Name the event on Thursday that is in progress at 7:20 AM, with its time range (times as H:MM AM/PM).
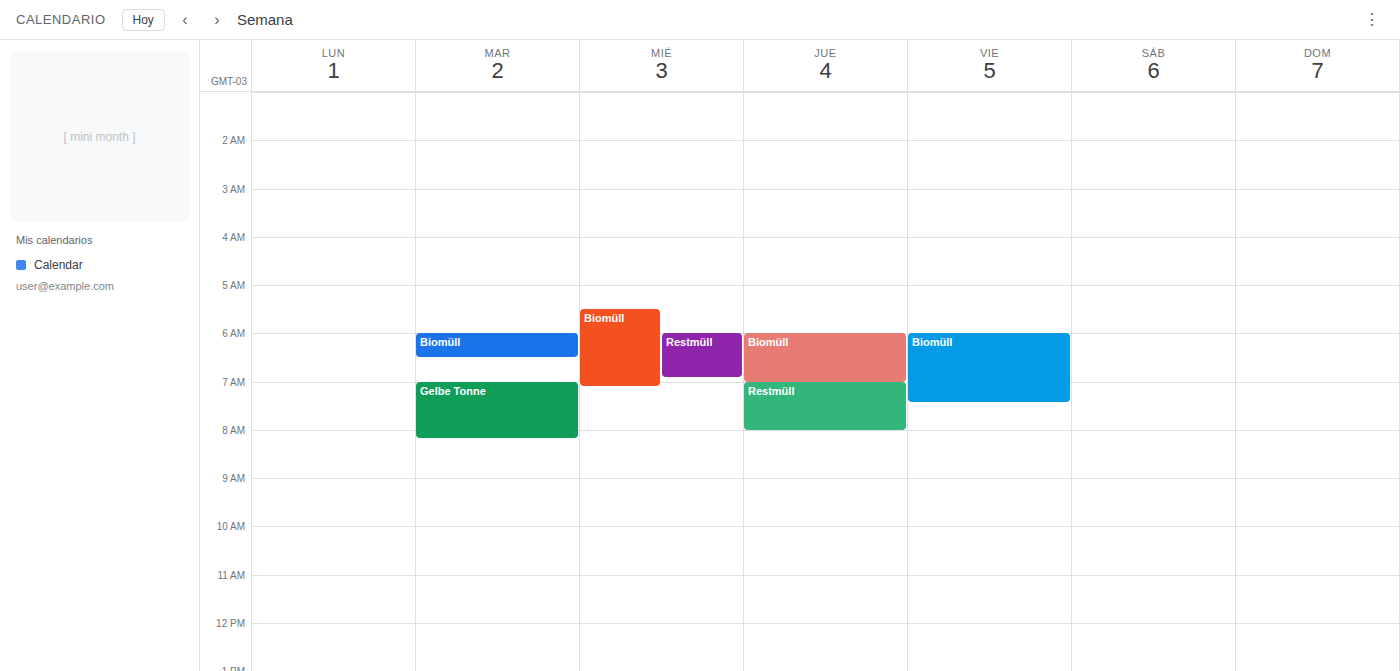
"Restmüll", 7:00 AM to 8:00 AM